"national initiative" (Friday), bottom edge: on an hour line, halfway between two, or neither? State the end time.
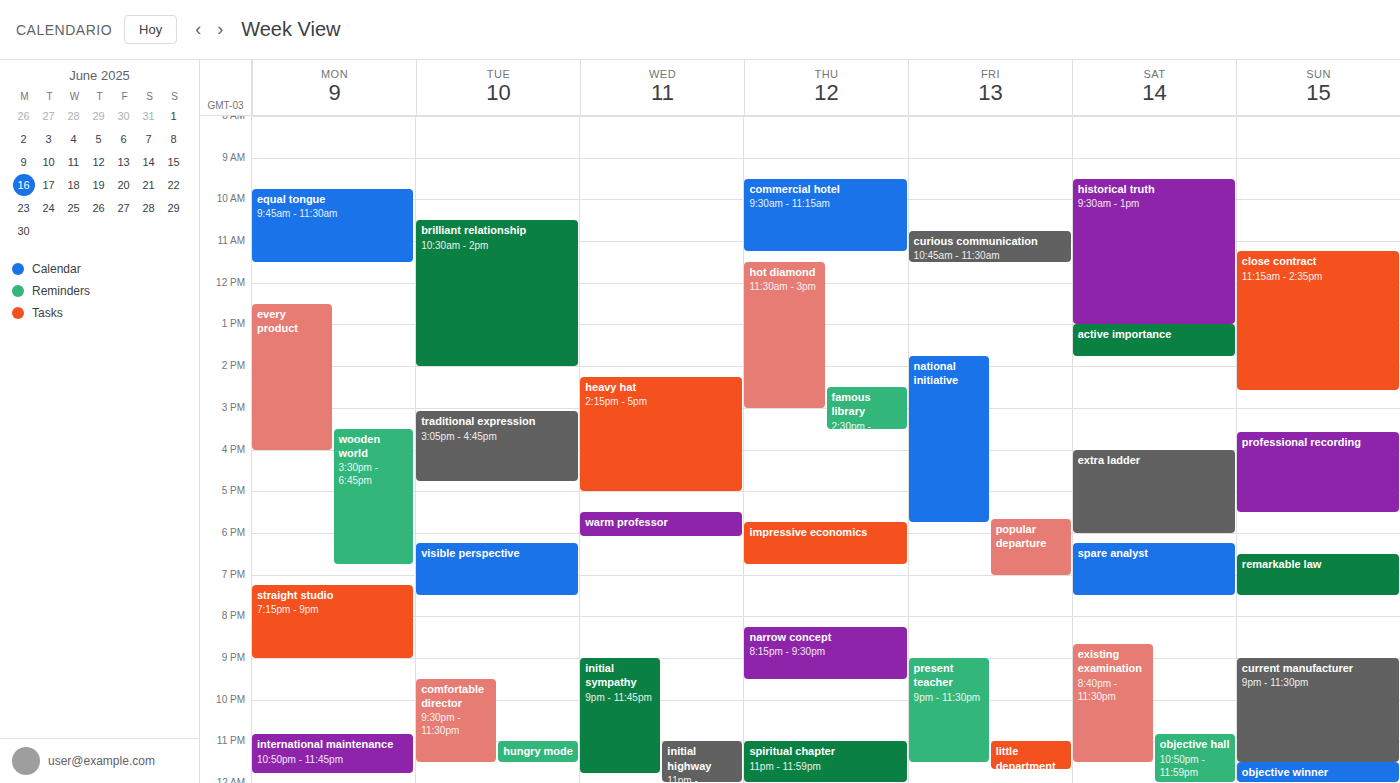
5:45 PM -- neither: three quarters of the way from the 5 PM line to the 6 PM line.